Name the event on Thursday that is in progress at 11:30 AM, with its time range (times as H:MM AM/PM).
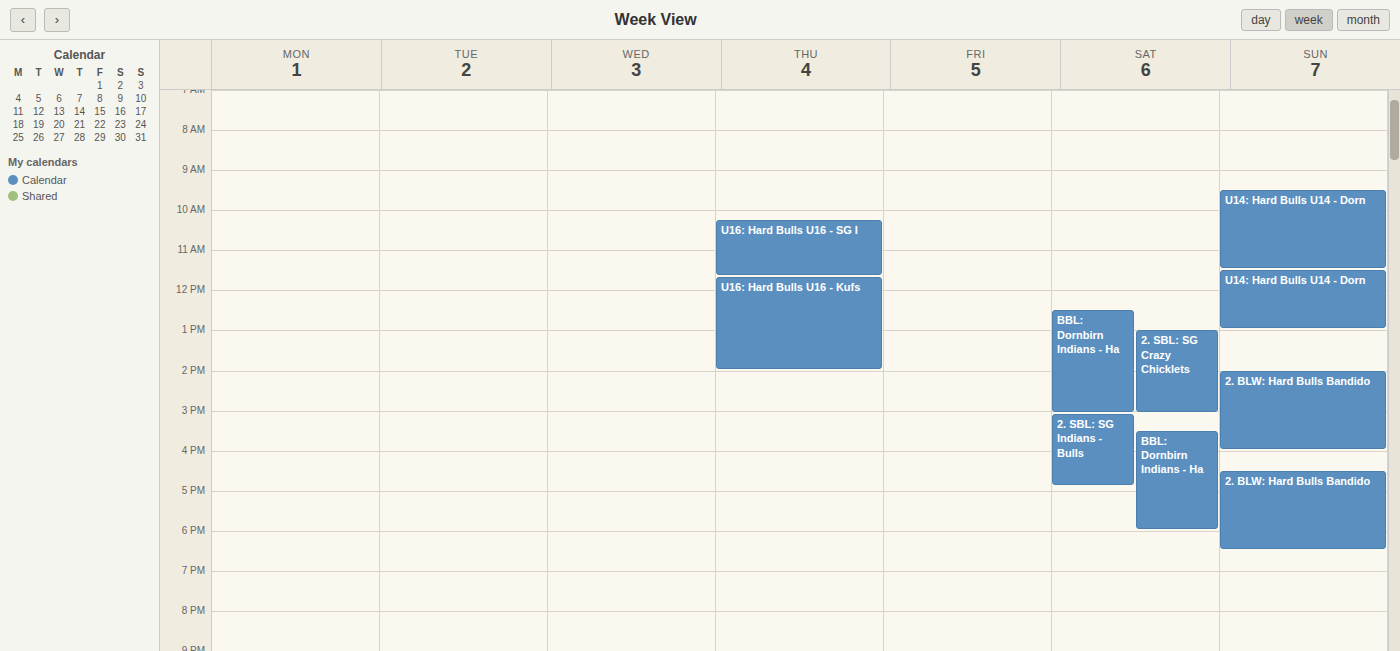
"U16: Hard Bulls U16 - SG I", 10:15 AM to 11:40 AM